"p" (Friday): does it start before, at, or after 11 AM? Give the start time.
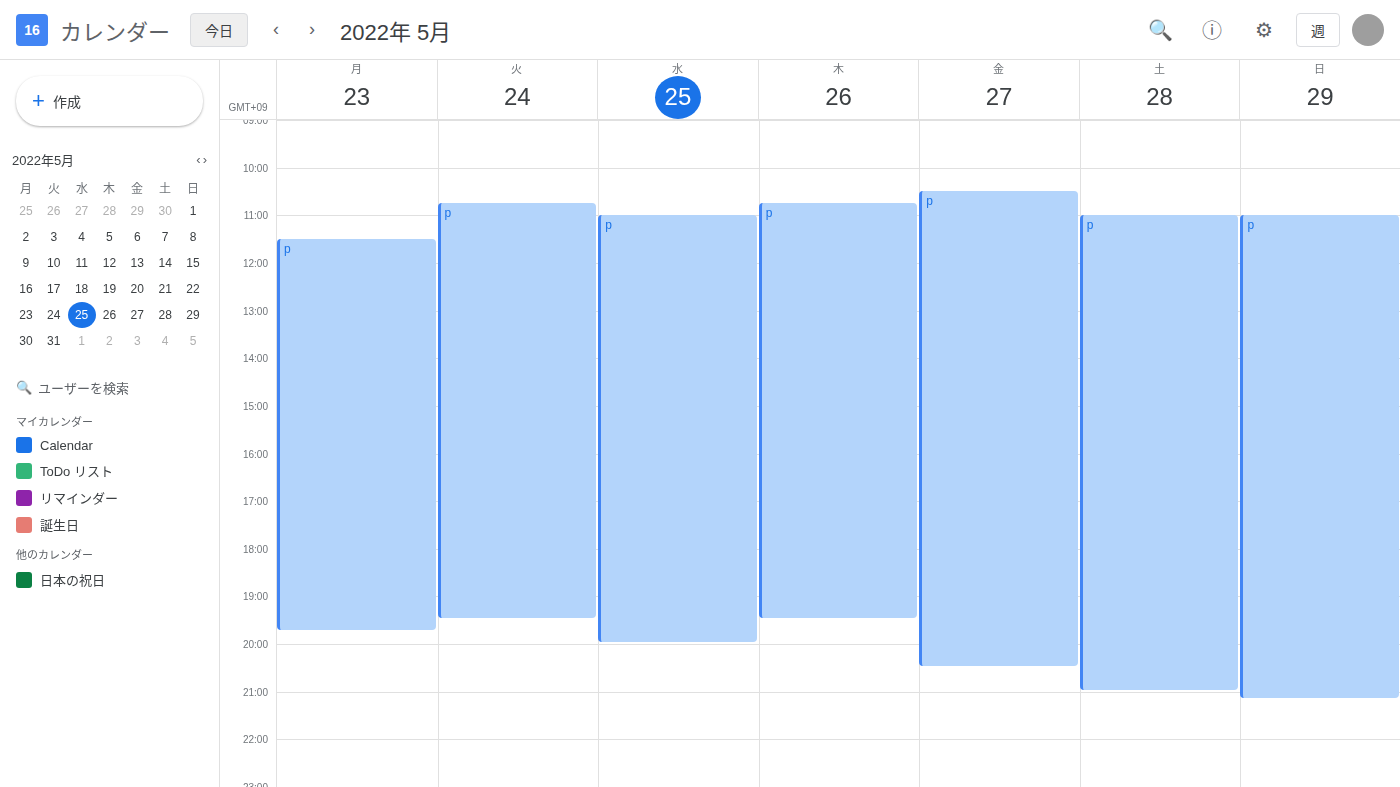
10:30 AM -- before 11 AM, 30 minutes above the 11 AM line.